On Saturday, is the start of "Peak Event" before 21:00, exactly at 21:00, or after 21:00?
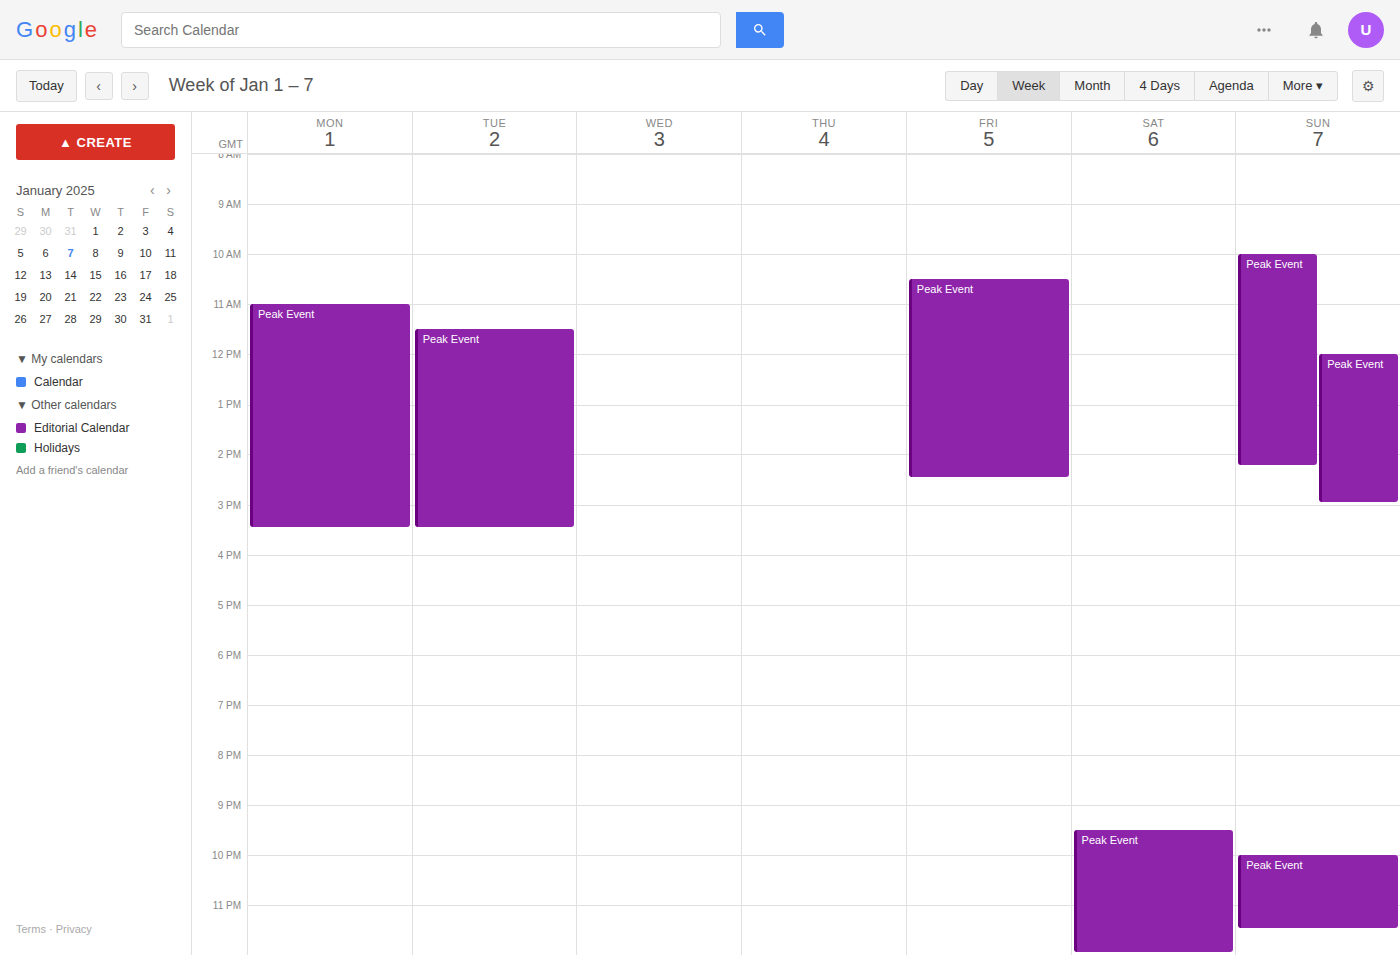
21:30 -- after 21:00, 30 minutes below the 21:00 line.